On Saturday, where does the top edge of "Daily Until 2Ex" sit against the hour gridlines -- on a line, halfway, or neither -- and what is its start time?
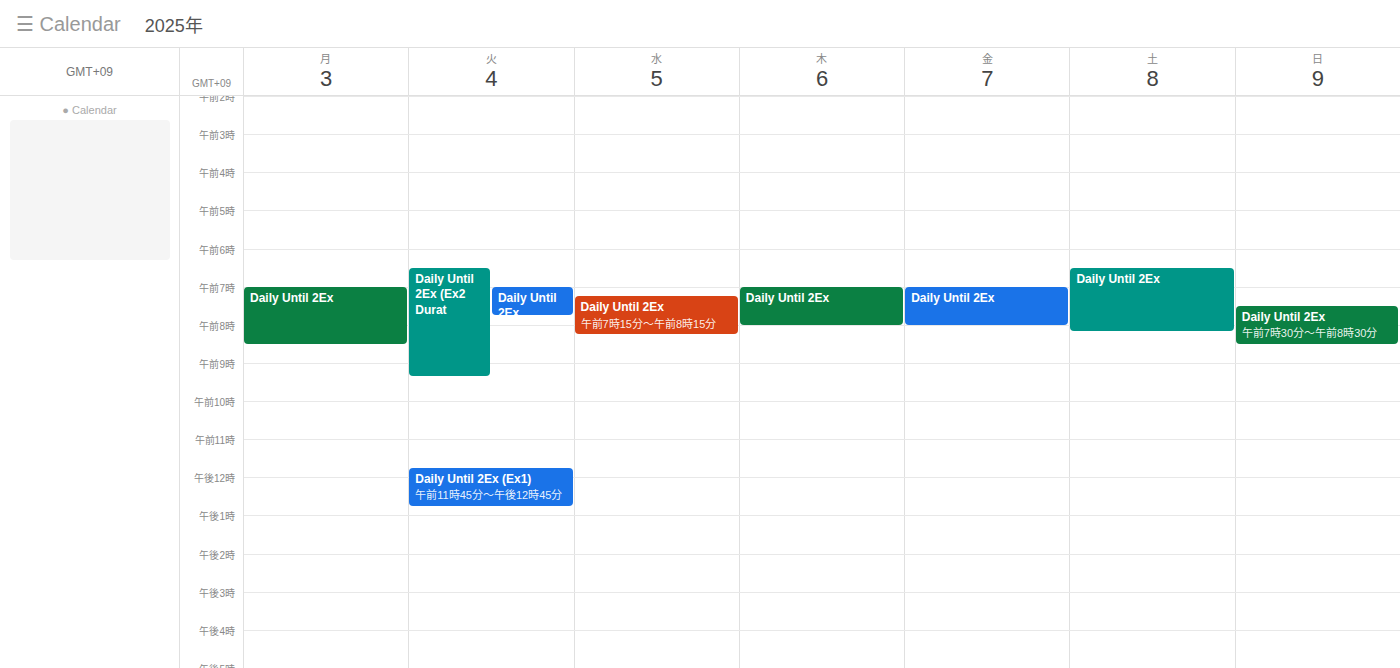
6:30 AM -- halfway between the 6 AM and 7 AM lines.